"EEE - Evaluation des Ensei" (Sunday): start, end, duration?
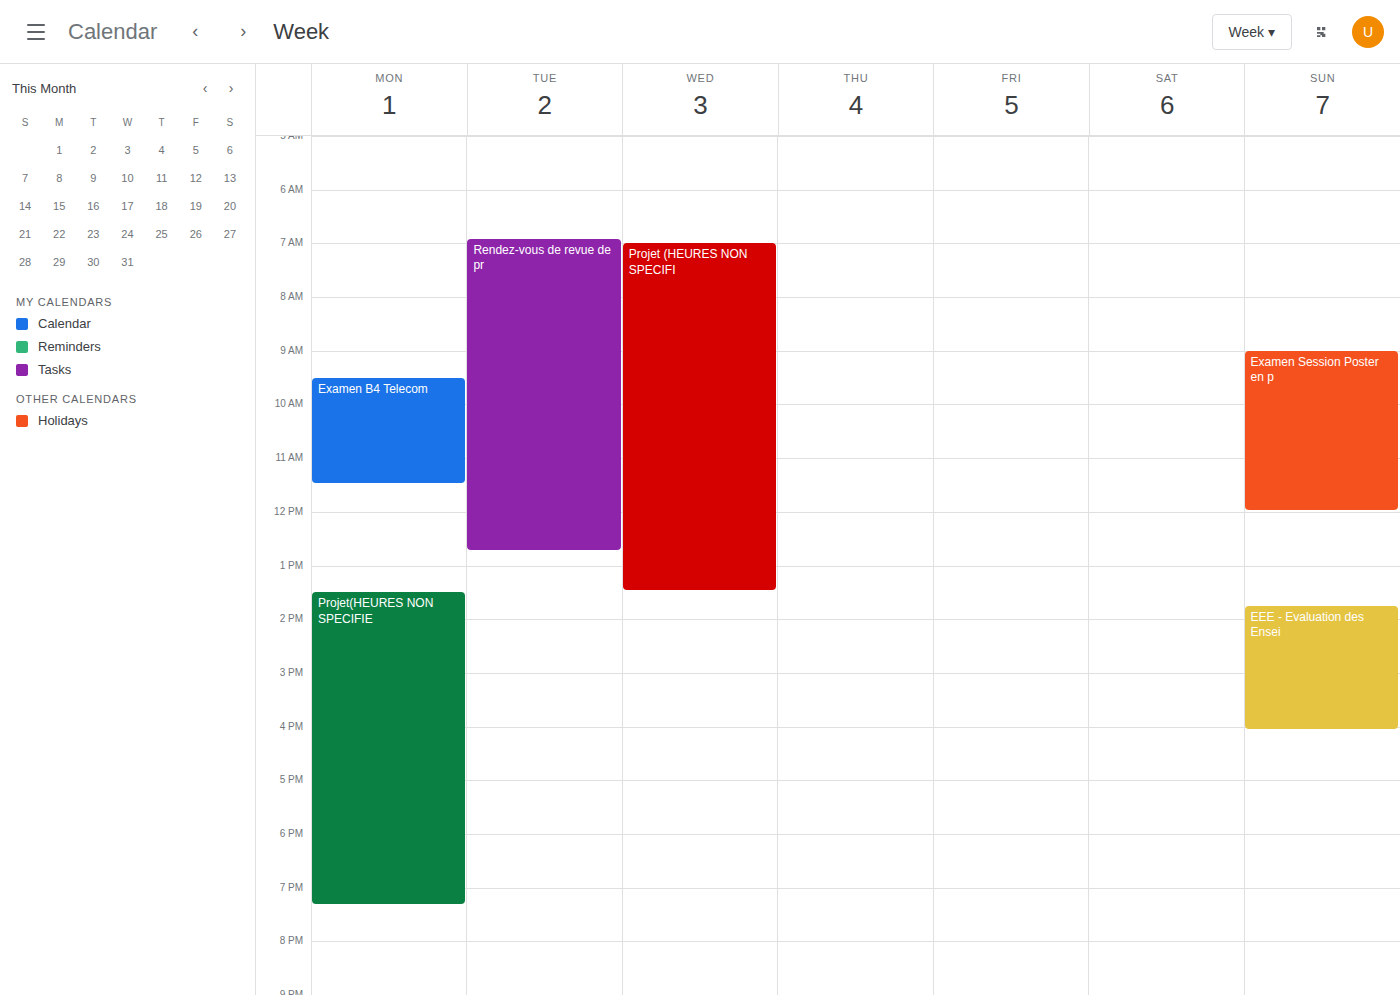
1:45 PM to 4:05 PM, 2 hours 20 minutes